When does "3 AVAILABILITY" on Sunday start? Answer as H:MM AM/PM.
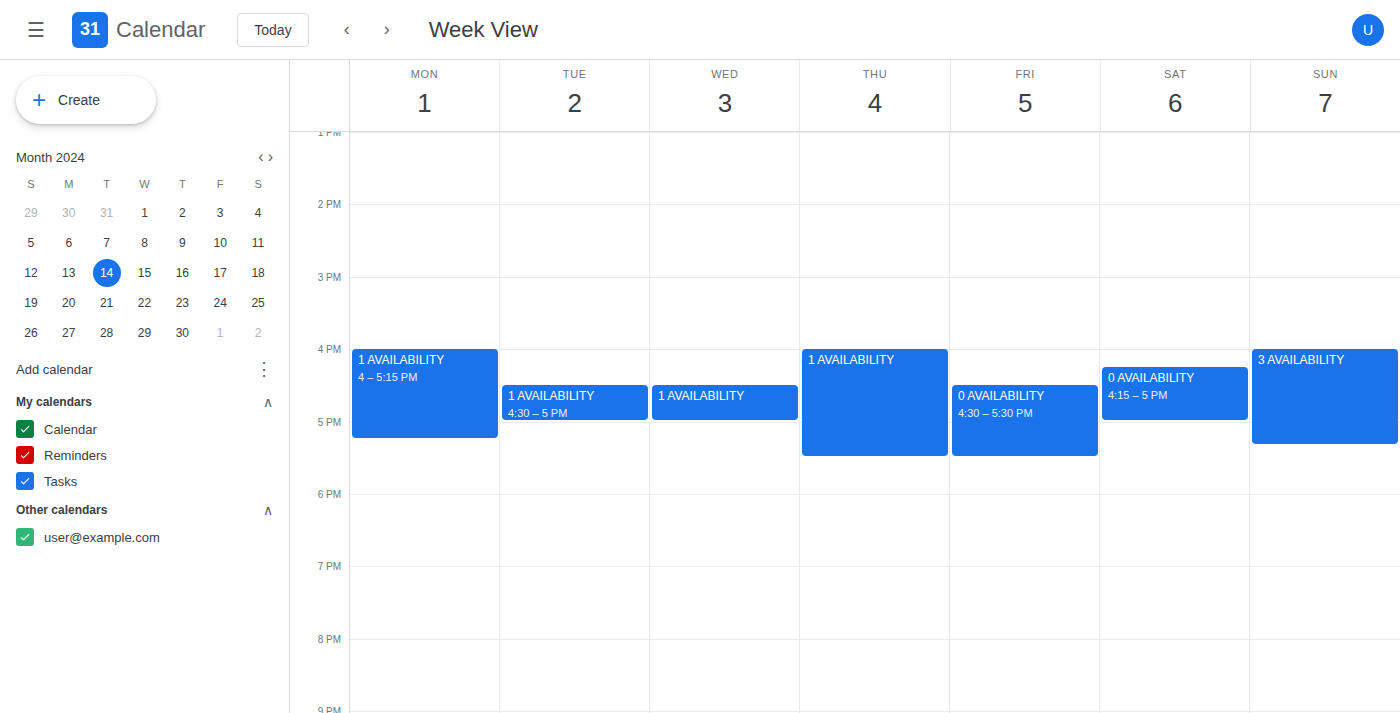
4:00 PM